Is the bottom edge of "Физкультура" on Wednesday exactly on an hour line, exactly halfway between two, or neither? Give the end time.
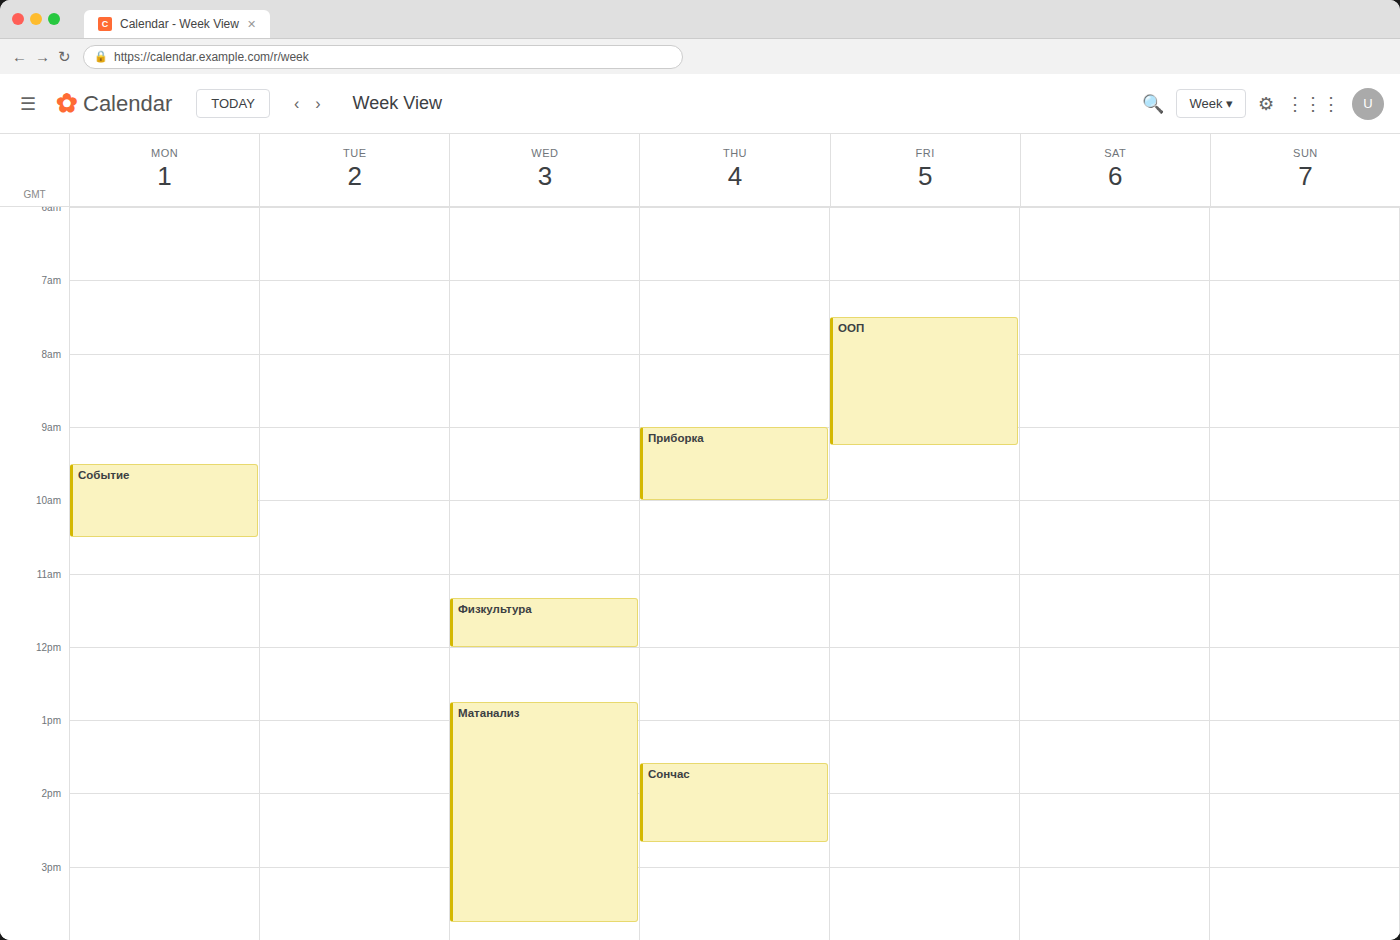
12:00 PM -- exactly on the 12 PM line.